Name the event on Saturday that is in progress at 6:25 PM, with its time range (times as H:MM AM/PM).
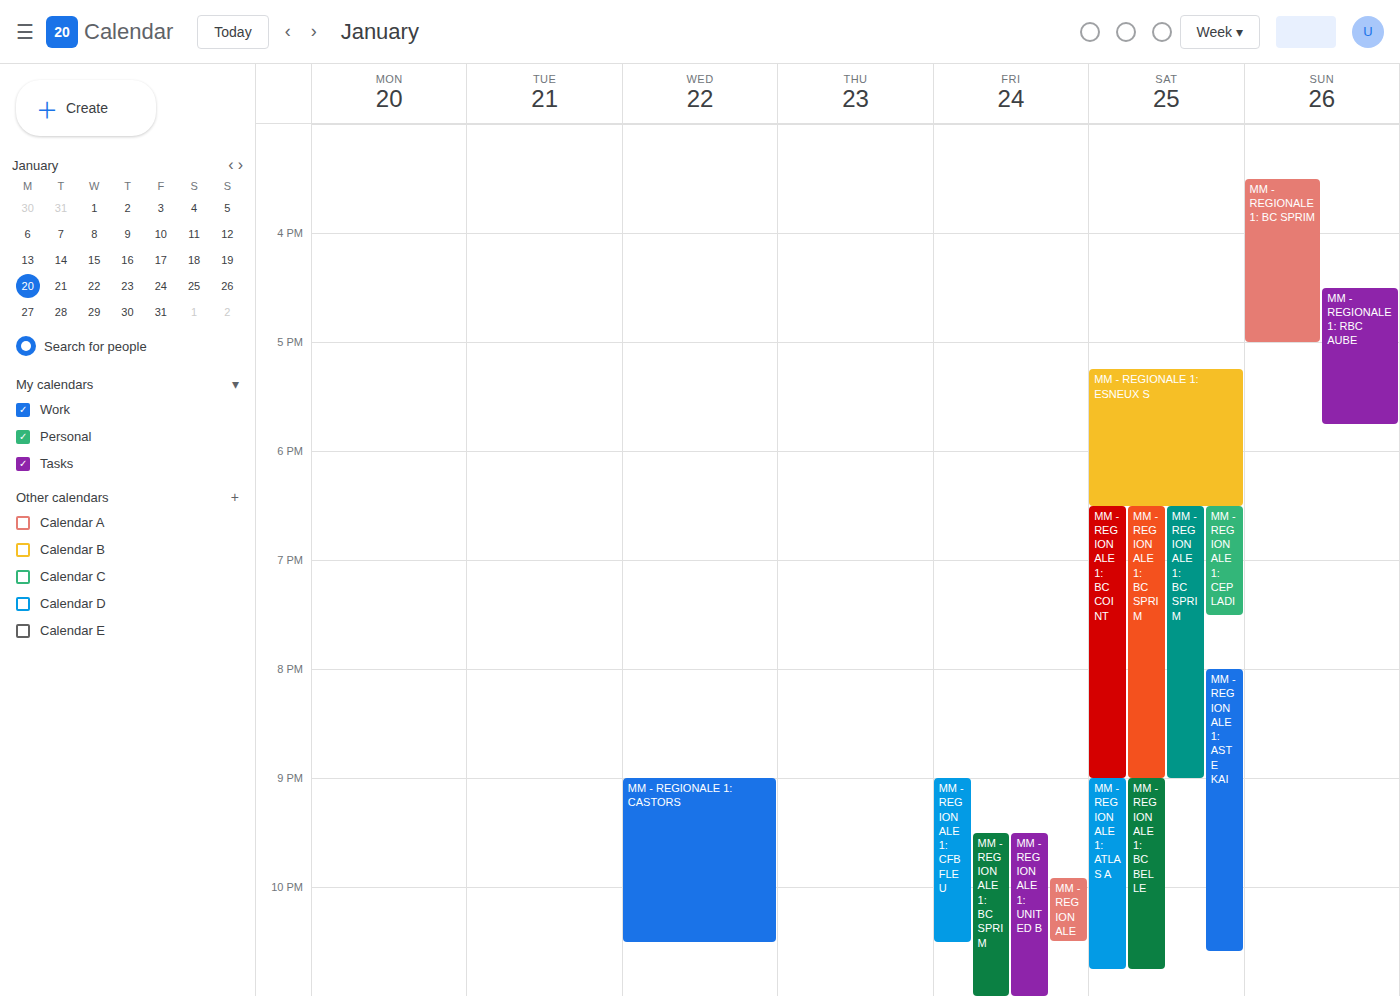
"MM - REGIONALE 1: ESNEUX S", 5:15 PM to 6:30 PM